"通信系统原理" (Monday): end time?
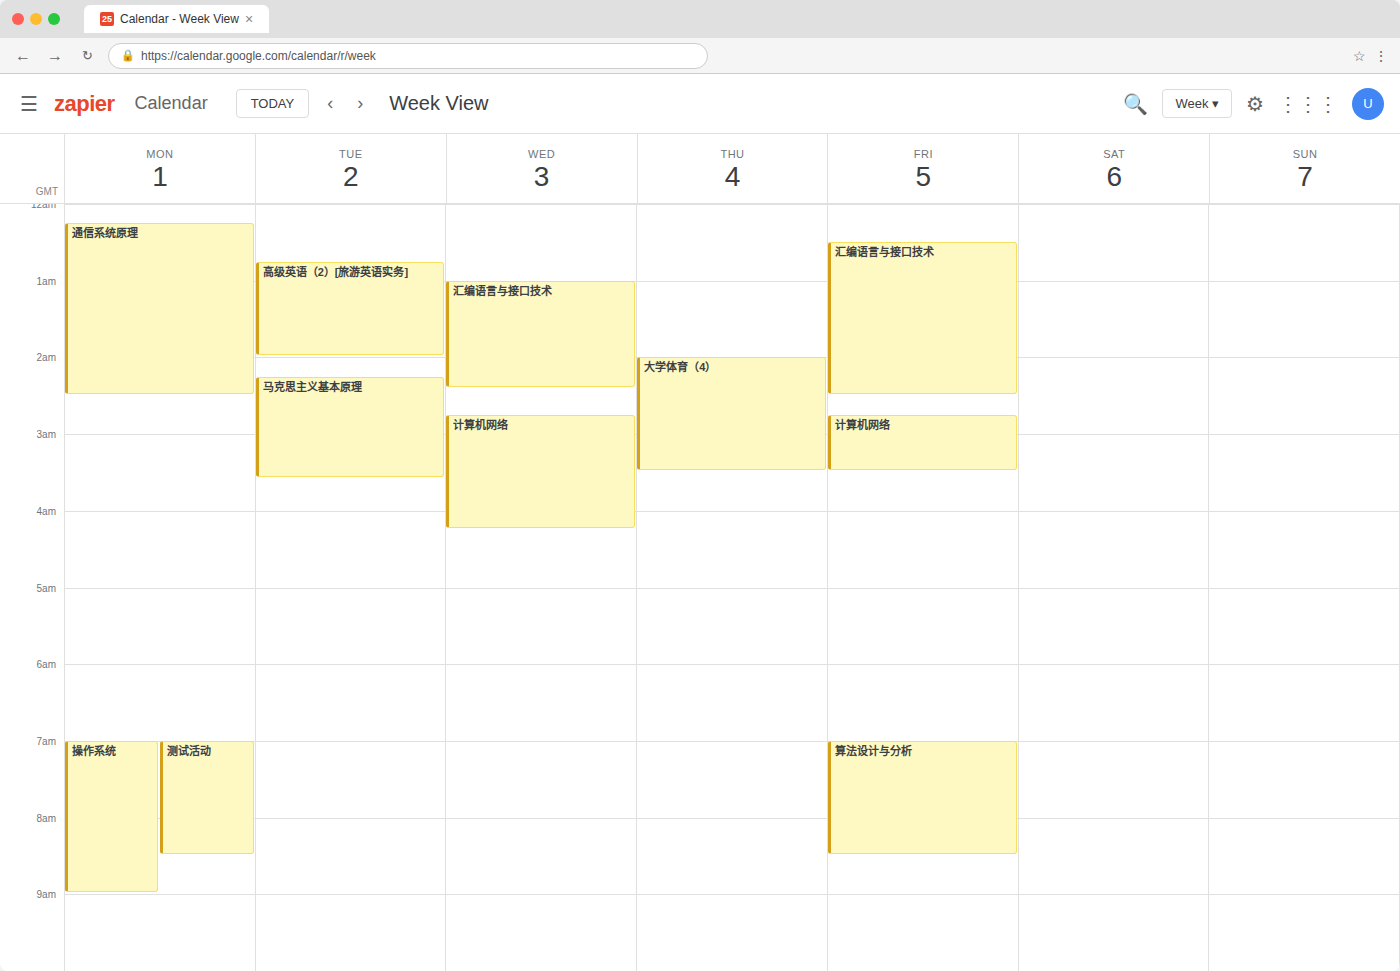
2:30 AM